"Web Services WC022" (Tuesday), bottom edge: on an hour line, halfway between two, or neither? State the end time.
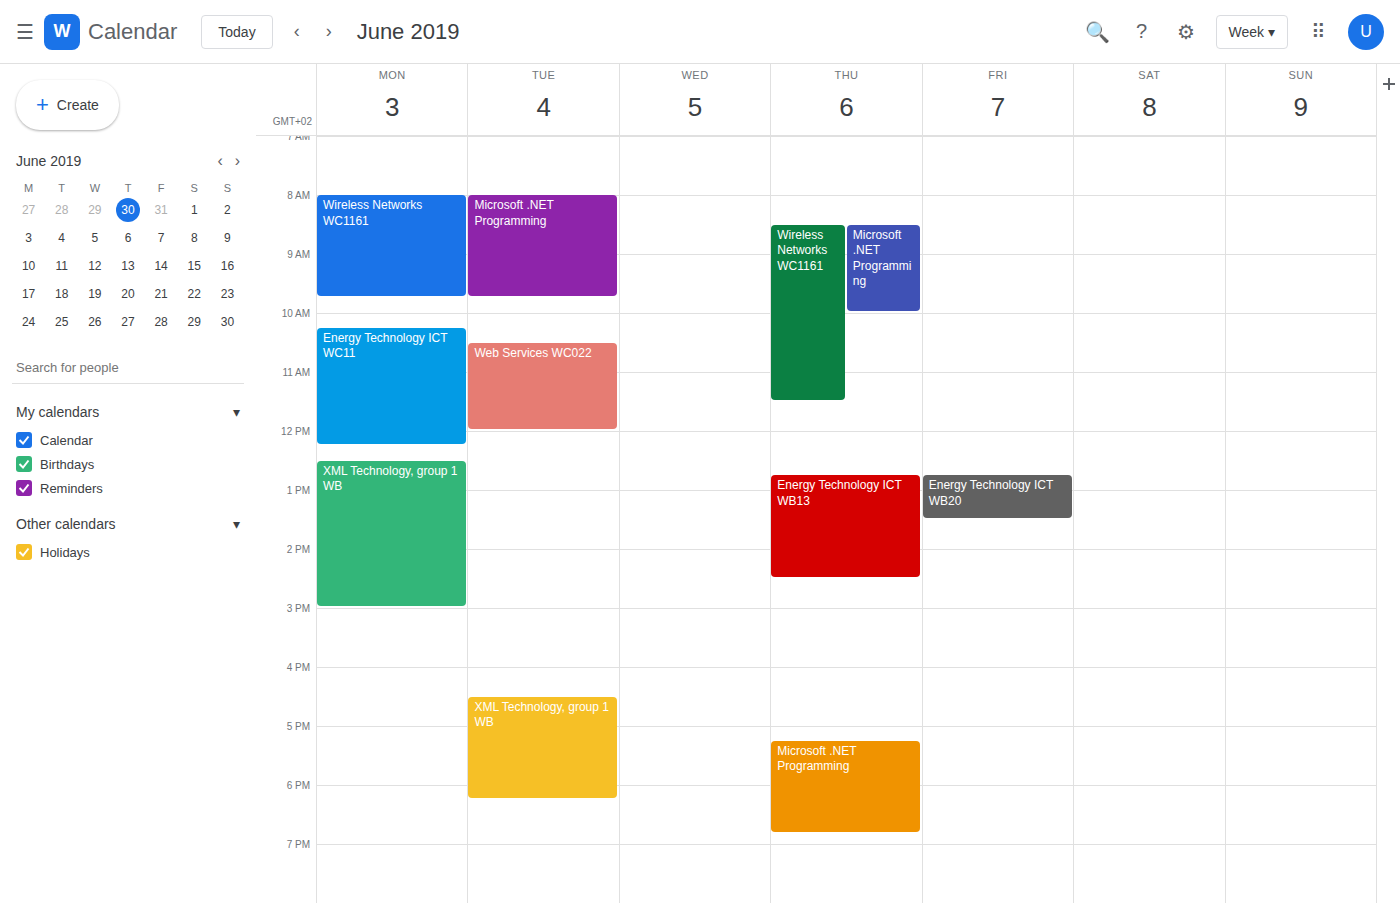
12:00 PM -- exactly on the 12 PM line.